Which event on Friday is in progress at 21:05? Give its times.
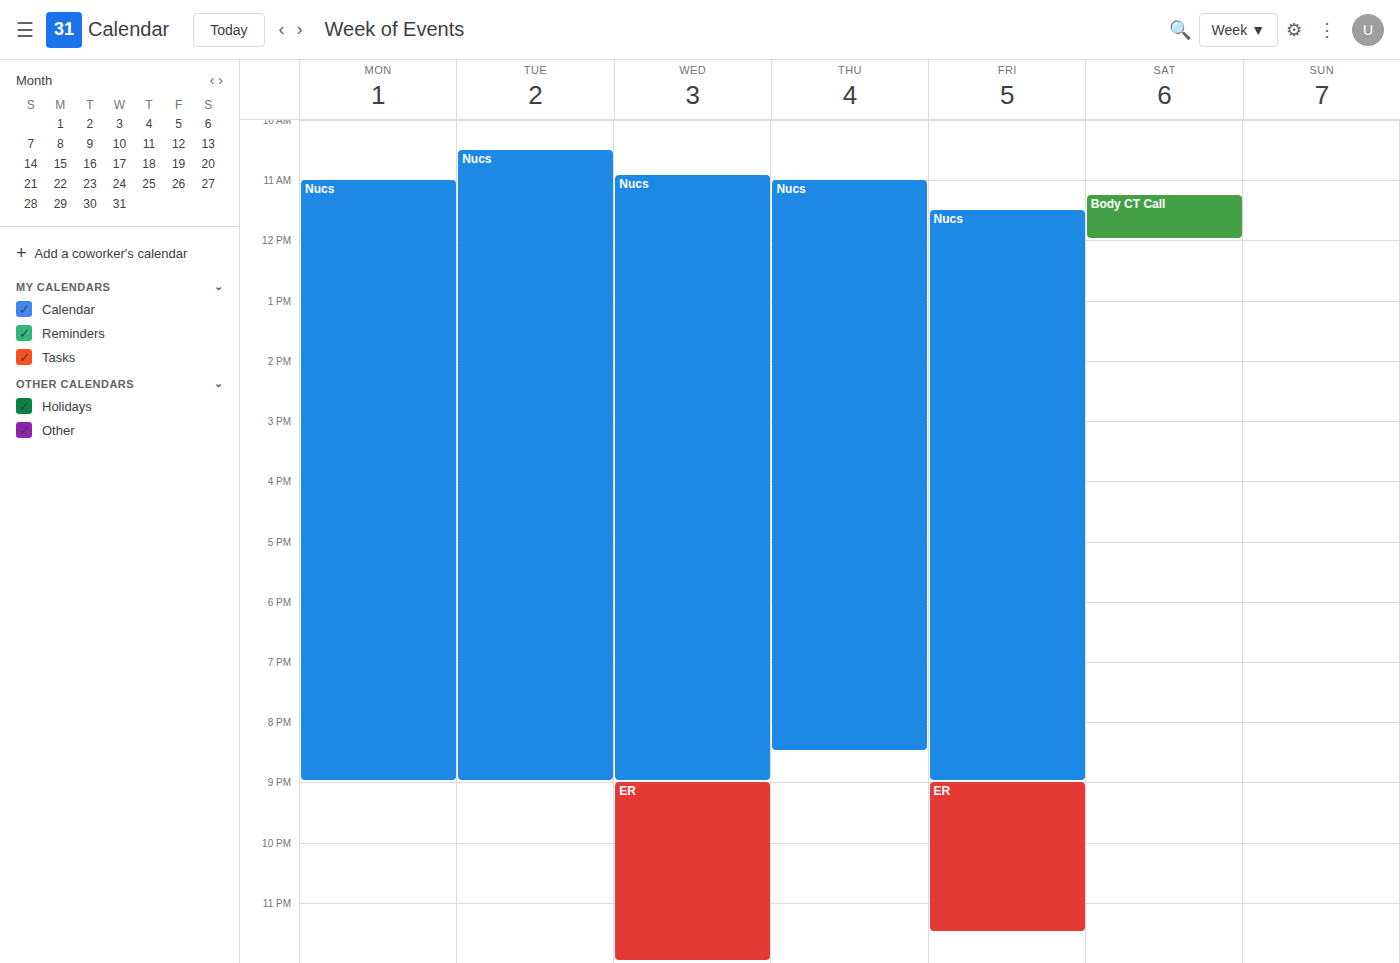
"ER", 21:00 to 23:30